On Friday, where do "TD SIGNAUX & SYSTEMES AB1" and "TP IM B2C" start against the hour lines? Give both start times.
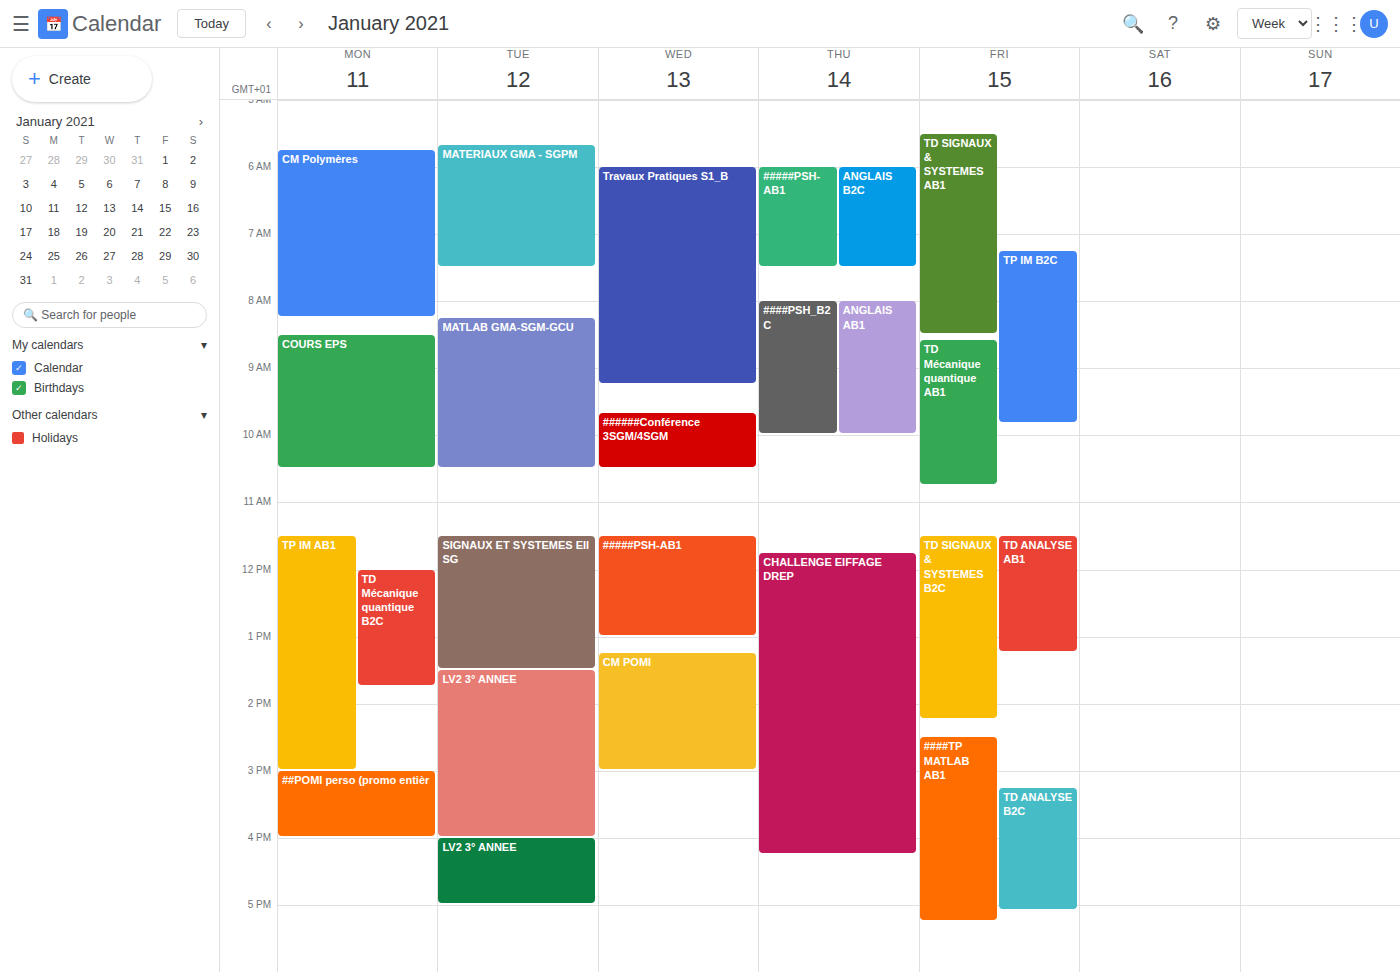
"TD SIGNAUX & SYSTEMES AB1": 5:30 AM, halfway between the 5 AM and 6 AM lines. "TP IM B2C": 7:15 AM, neither: a quarter of the way from the 7 AM line to the 8 AM line.